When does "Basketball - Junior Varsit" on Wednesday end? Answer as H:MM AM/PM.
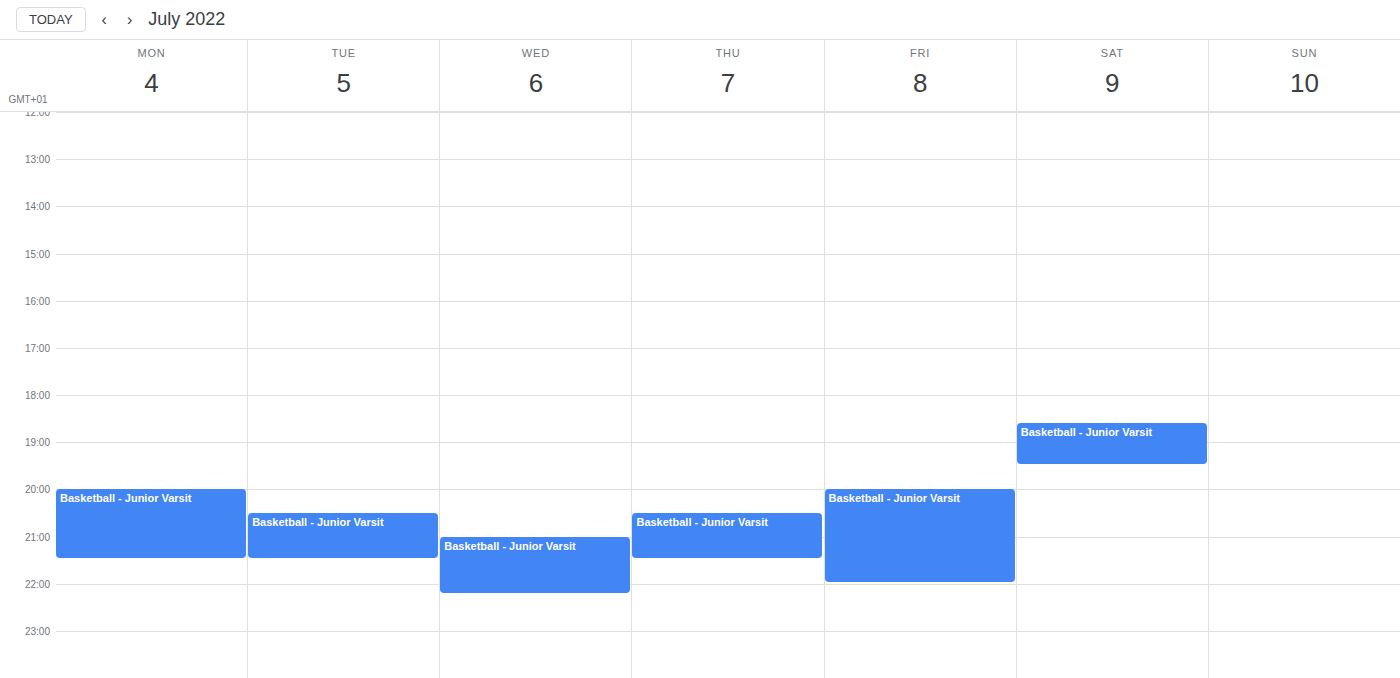
10:15 PM